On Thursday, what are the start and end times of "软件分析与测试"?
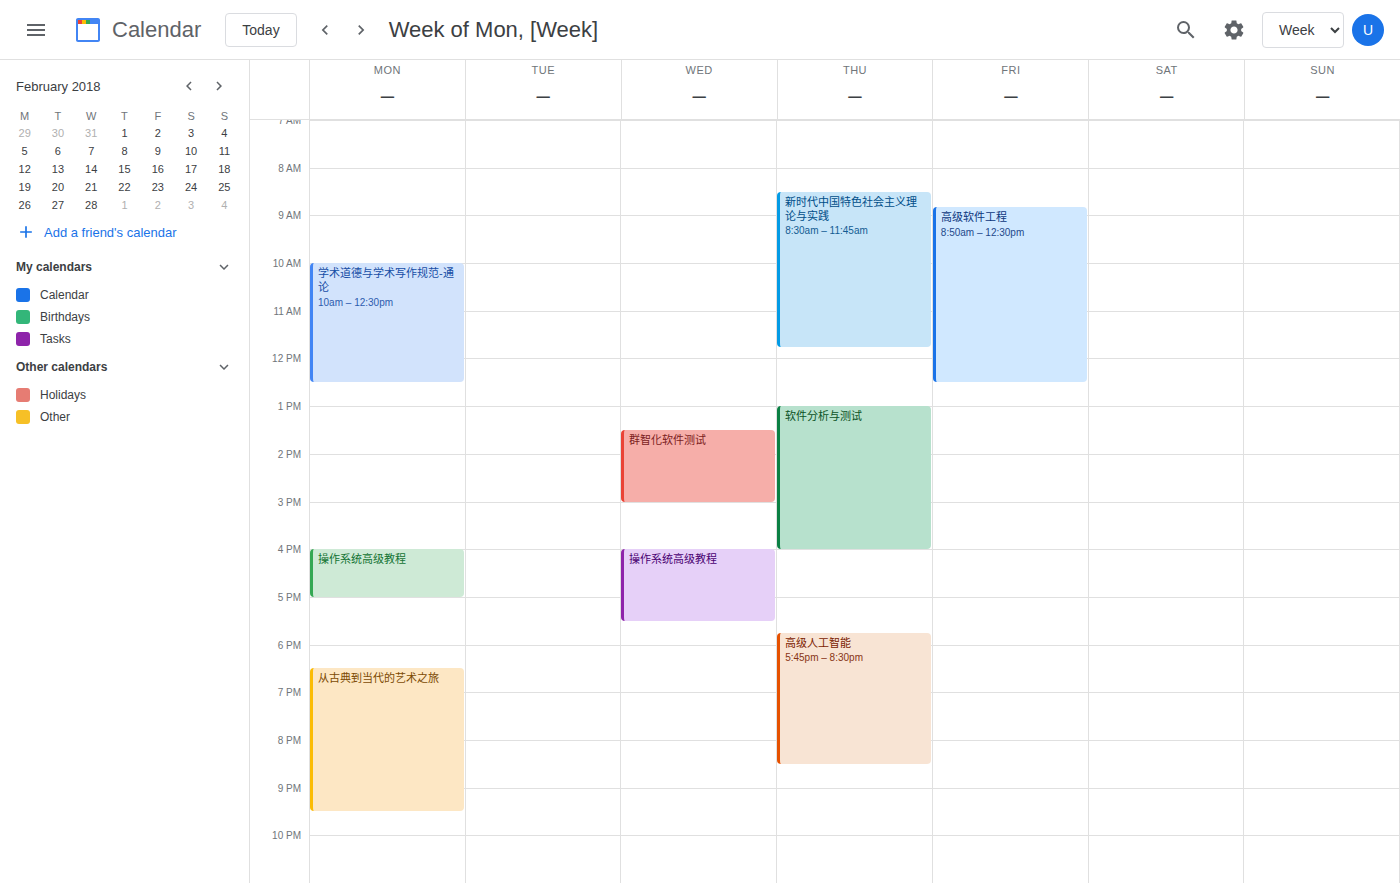
1:00 PM to 4:00 PM